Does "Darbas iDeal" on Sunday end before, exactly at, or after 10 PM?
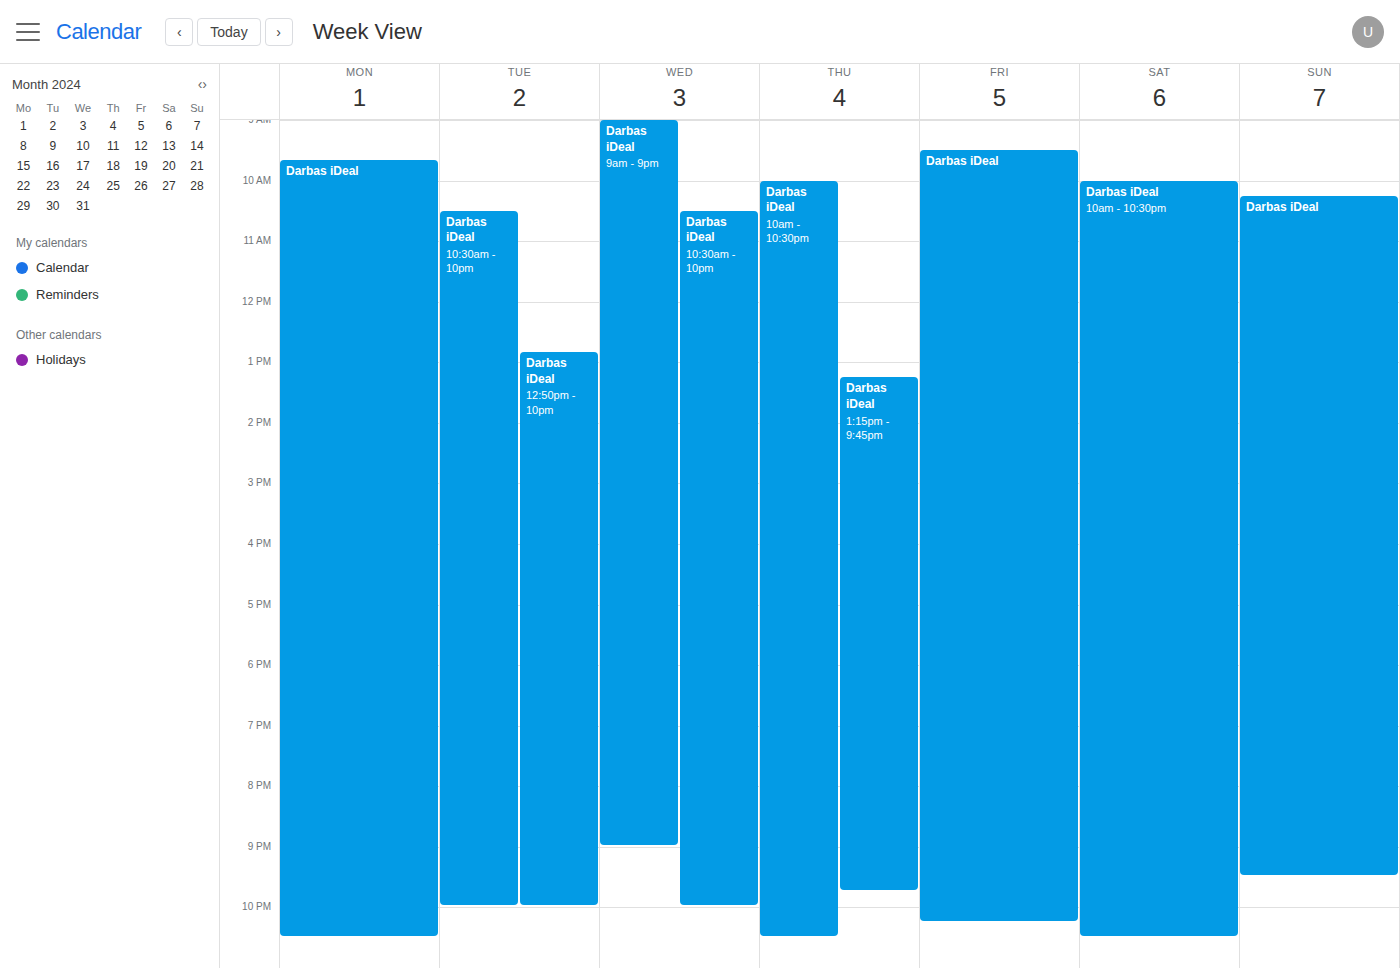
9:30 PM -- before 10 PM, 30 minutes above the 10 PM line.